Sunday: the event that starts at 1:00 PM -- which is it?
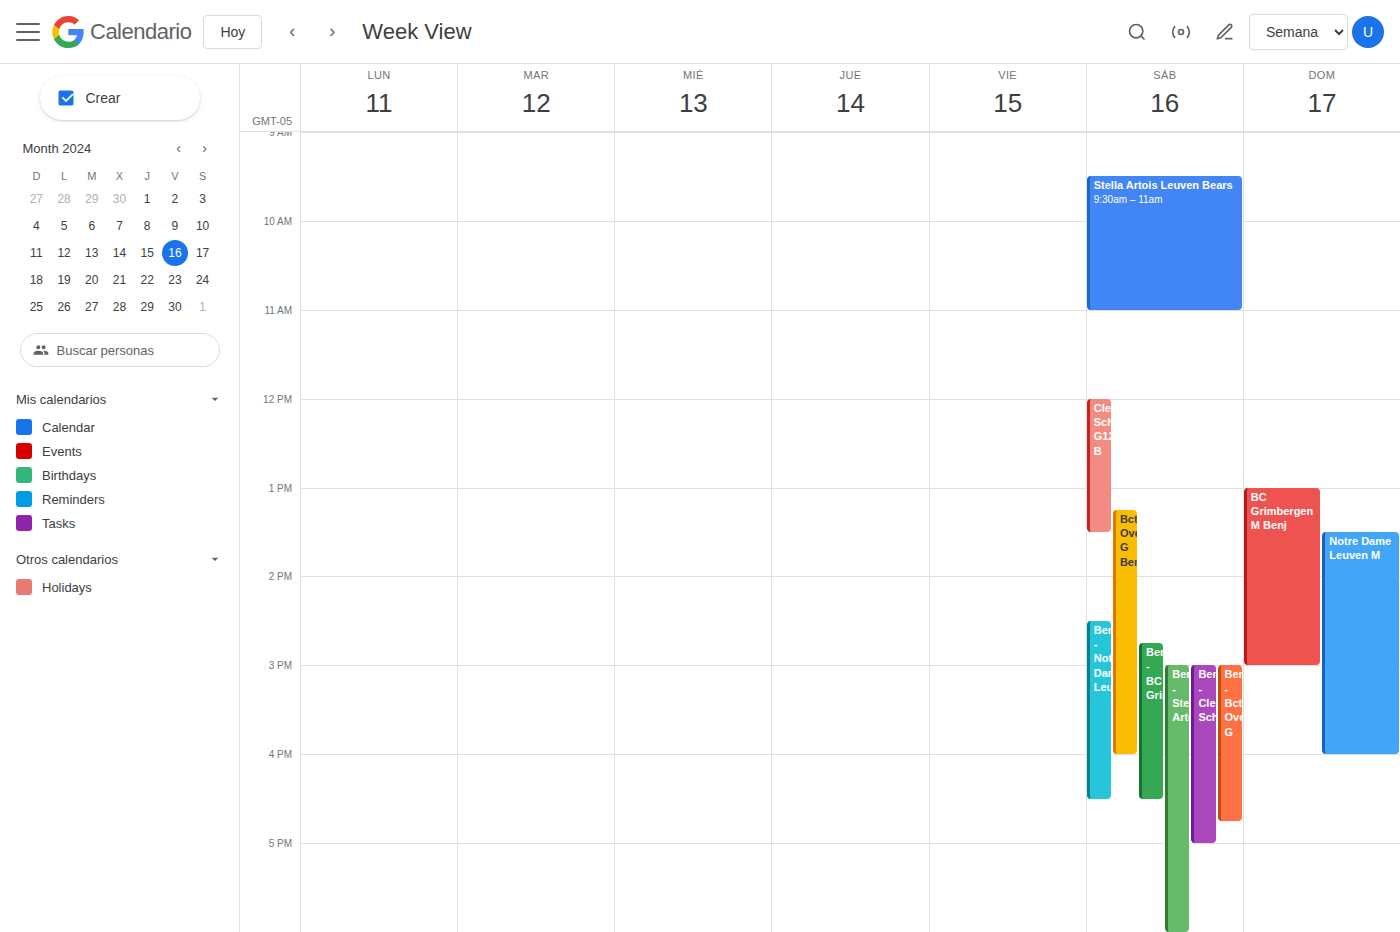
"BC Grimbergen M Benj"